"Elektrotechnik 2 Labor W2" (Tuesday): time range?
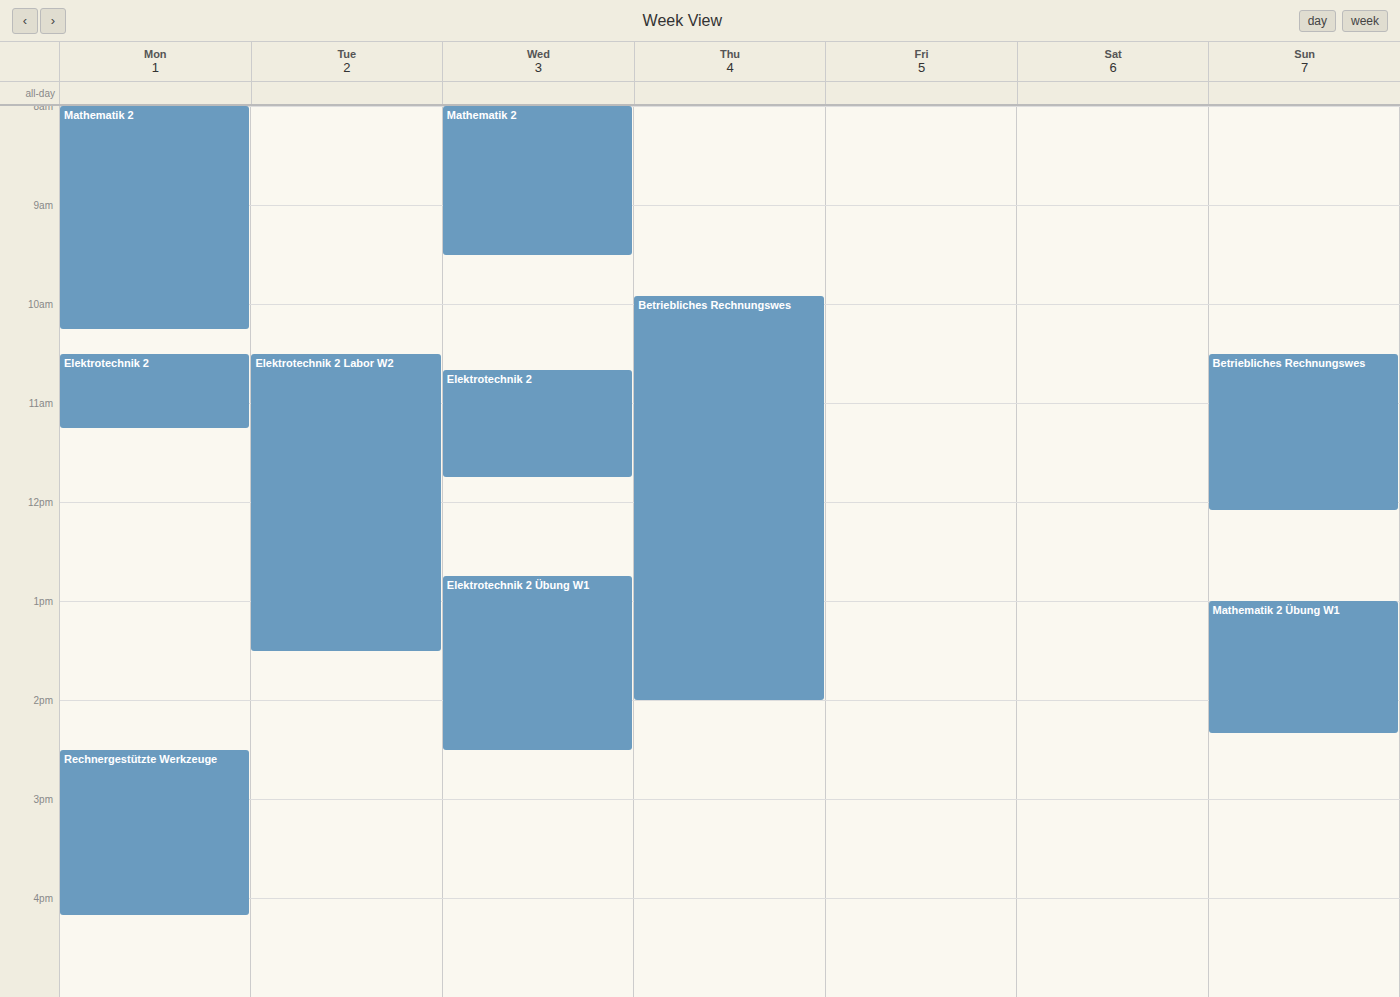
10:30 AM to 1:30 PM